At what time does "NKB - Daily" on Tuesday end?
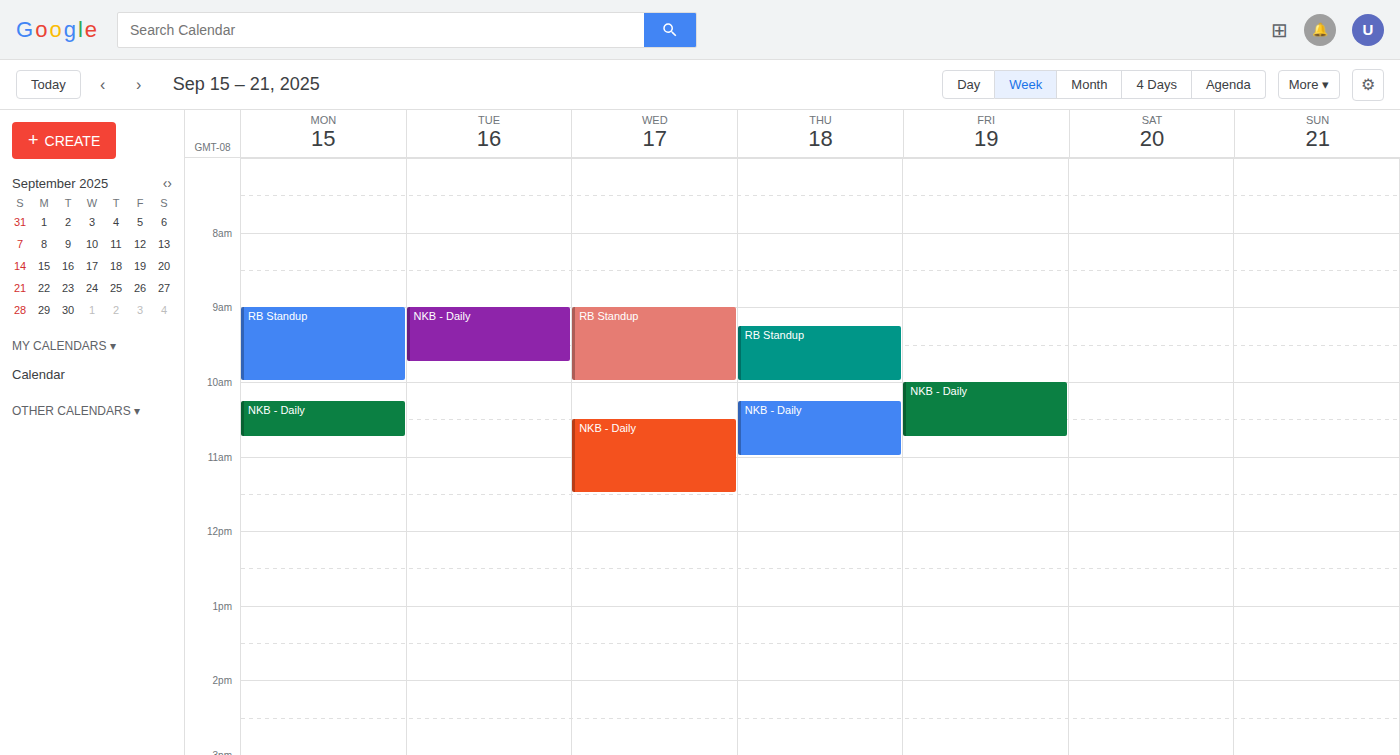
9:45 AM